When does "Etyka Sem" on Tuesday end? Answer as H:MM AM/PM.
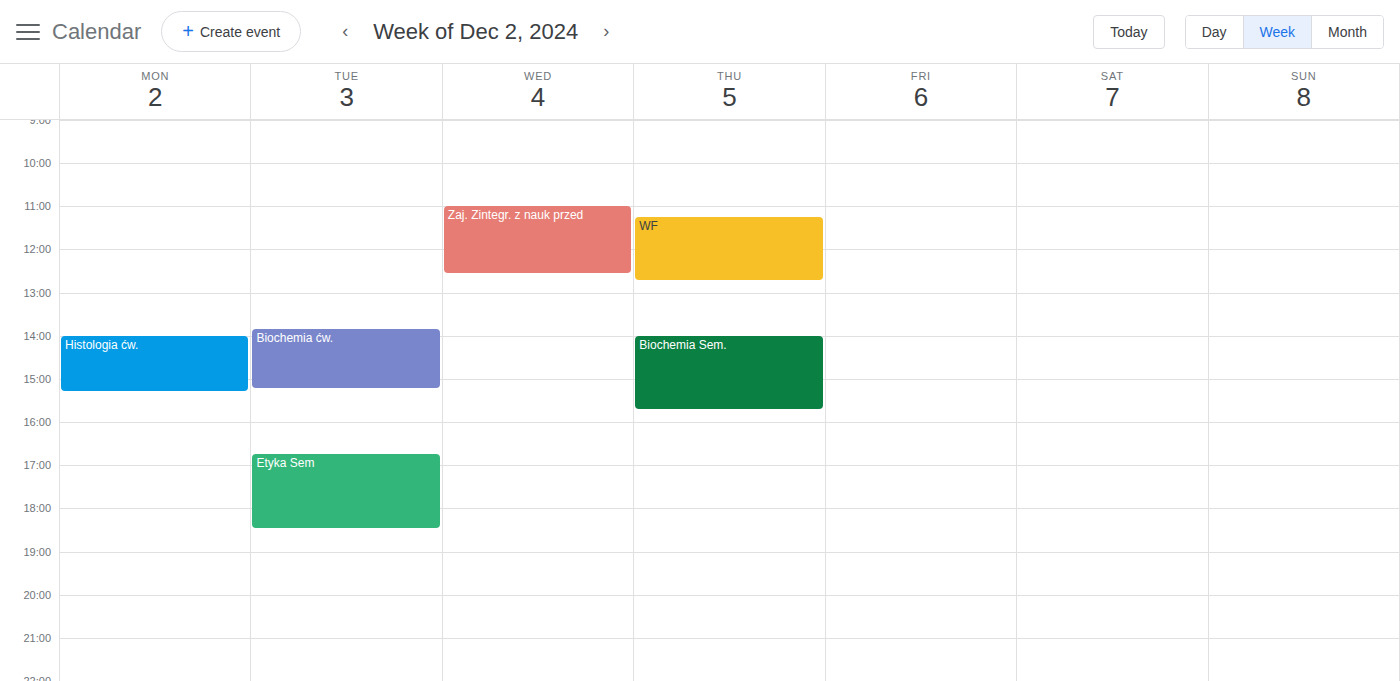
6:30 PM